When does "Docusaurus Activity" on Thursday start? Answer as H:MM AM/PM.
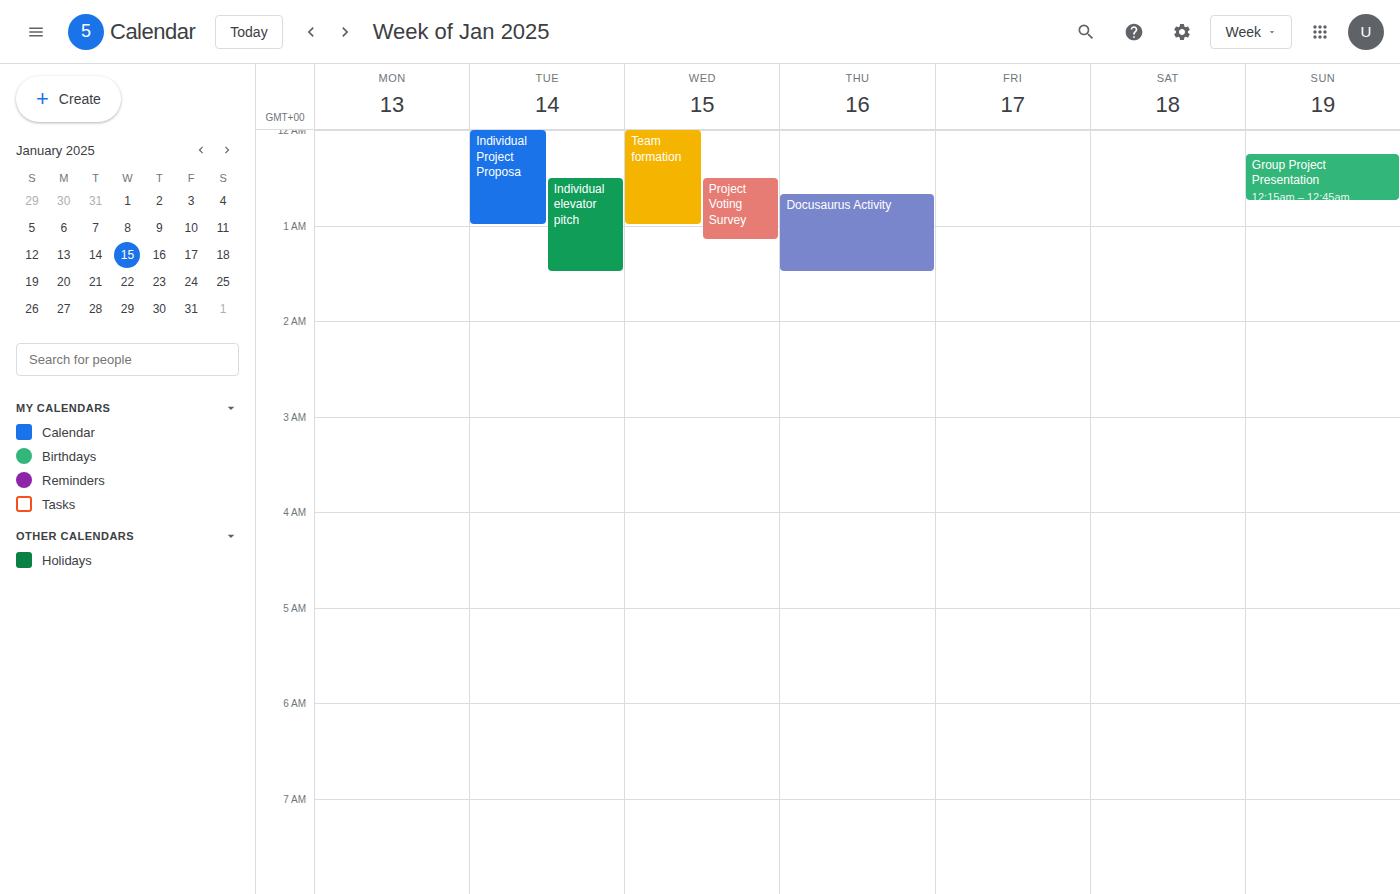
12:40 AM